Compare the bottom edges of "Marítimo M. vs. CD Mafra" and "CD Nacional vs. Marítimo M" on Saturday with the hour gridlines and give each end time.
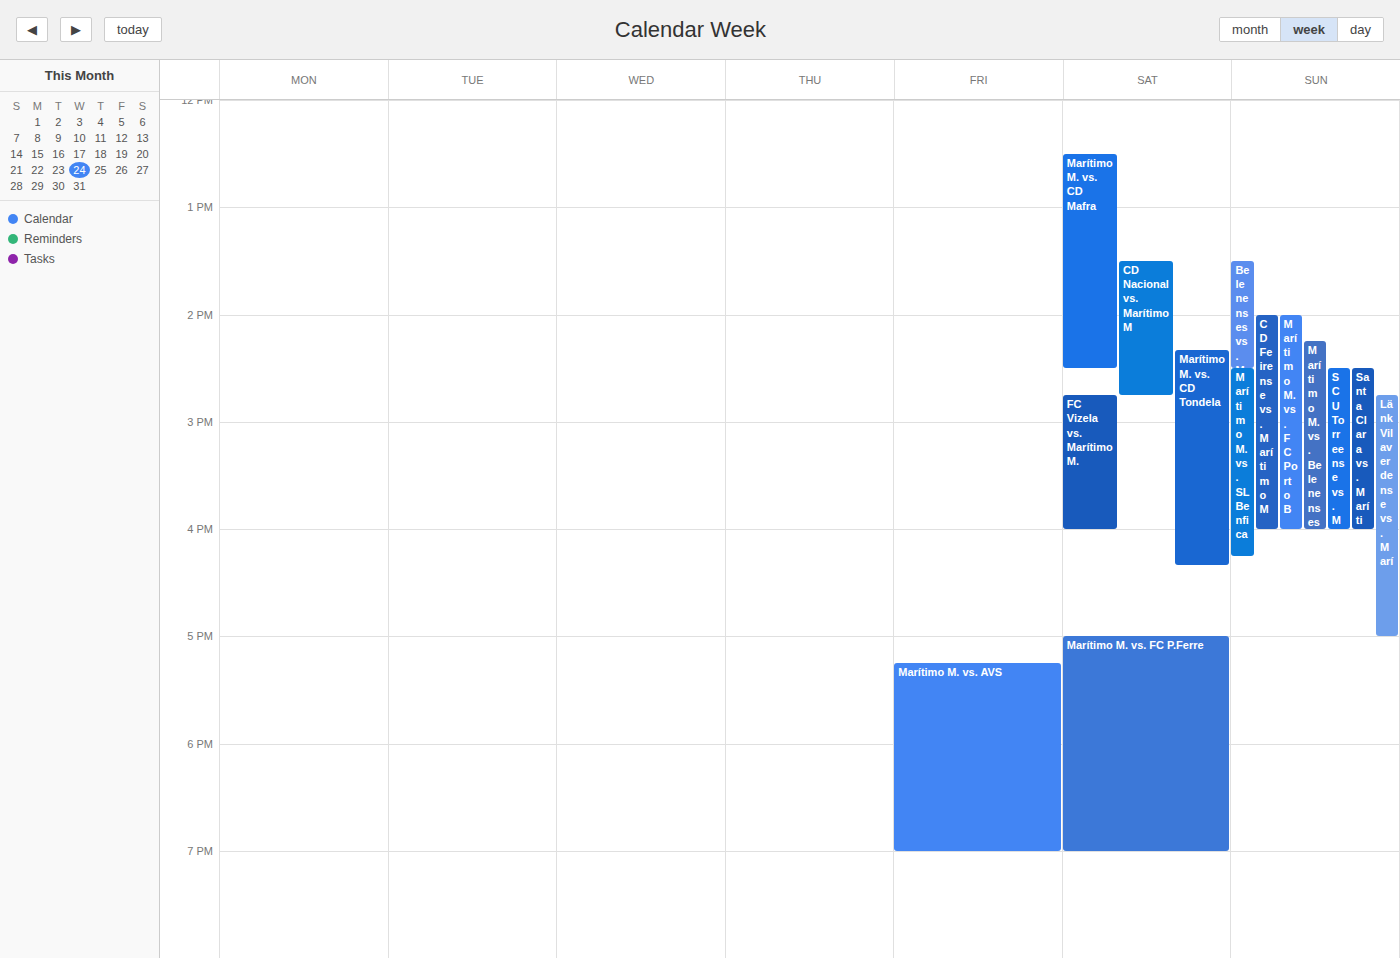
"Marítimo M. vs. CD Mafra": 2:30 PM, halfway between the 2 PM and 3 PM lines. "CD Nacional vs. Marítimo M": 2:45 PM, neither: three quarters of the way from the 2 PM line to the 3 PM line.